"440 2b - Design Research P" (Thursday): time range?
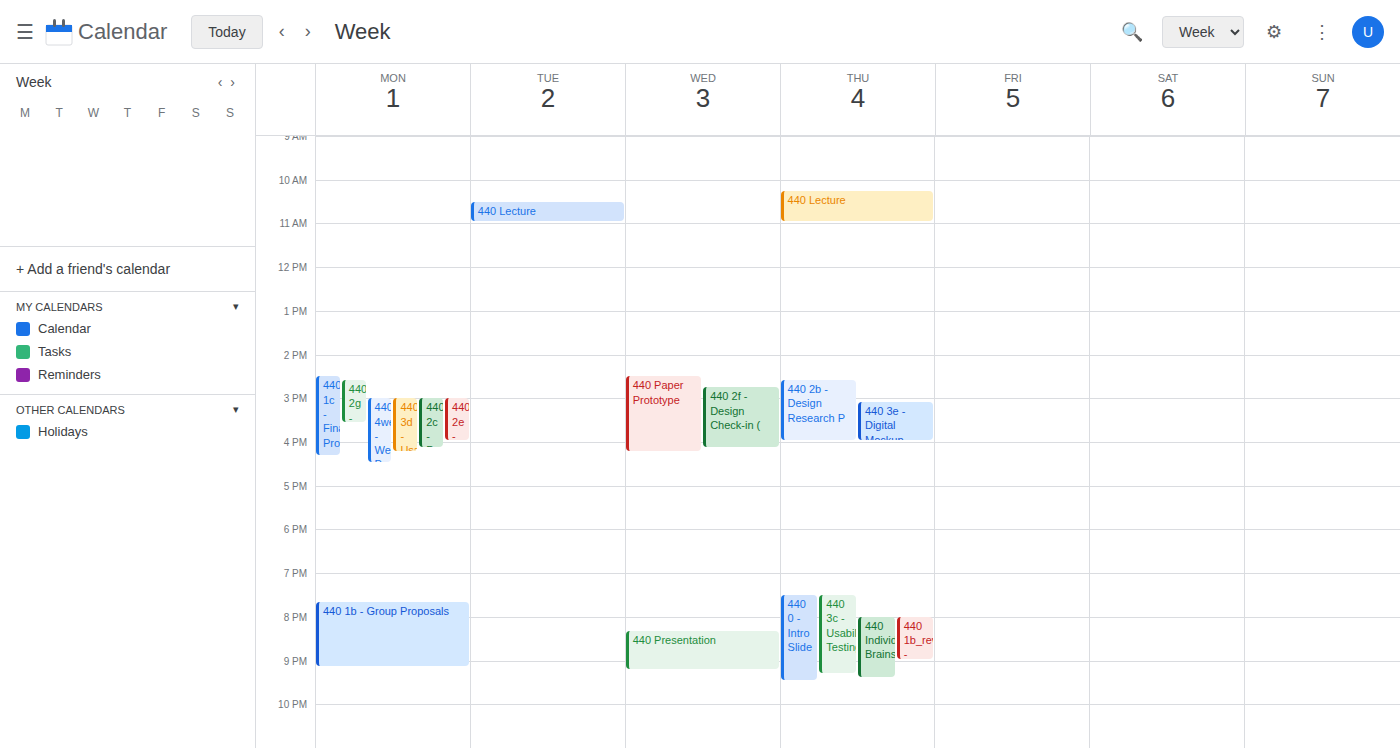
2:35 PM to 4:00 PM